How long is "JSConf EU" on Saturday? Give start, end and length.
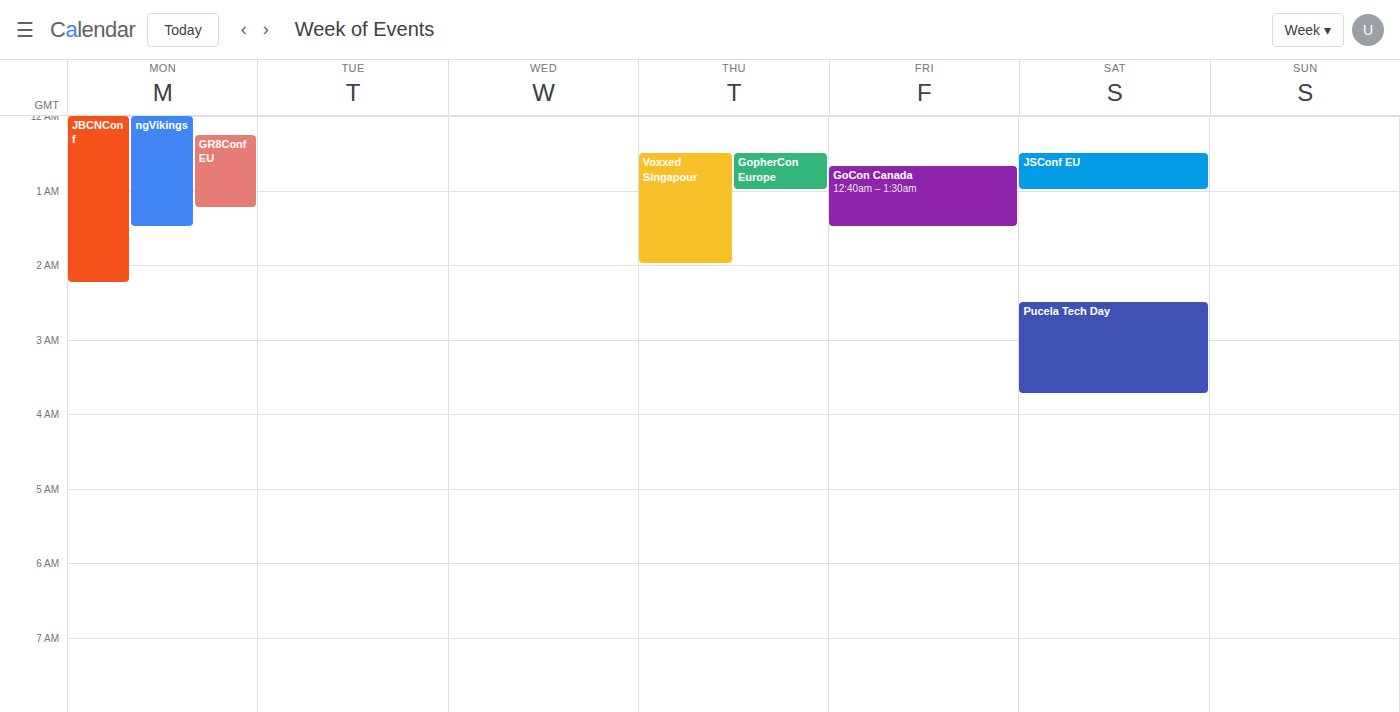
00:30 to 01:00, 30 minutes